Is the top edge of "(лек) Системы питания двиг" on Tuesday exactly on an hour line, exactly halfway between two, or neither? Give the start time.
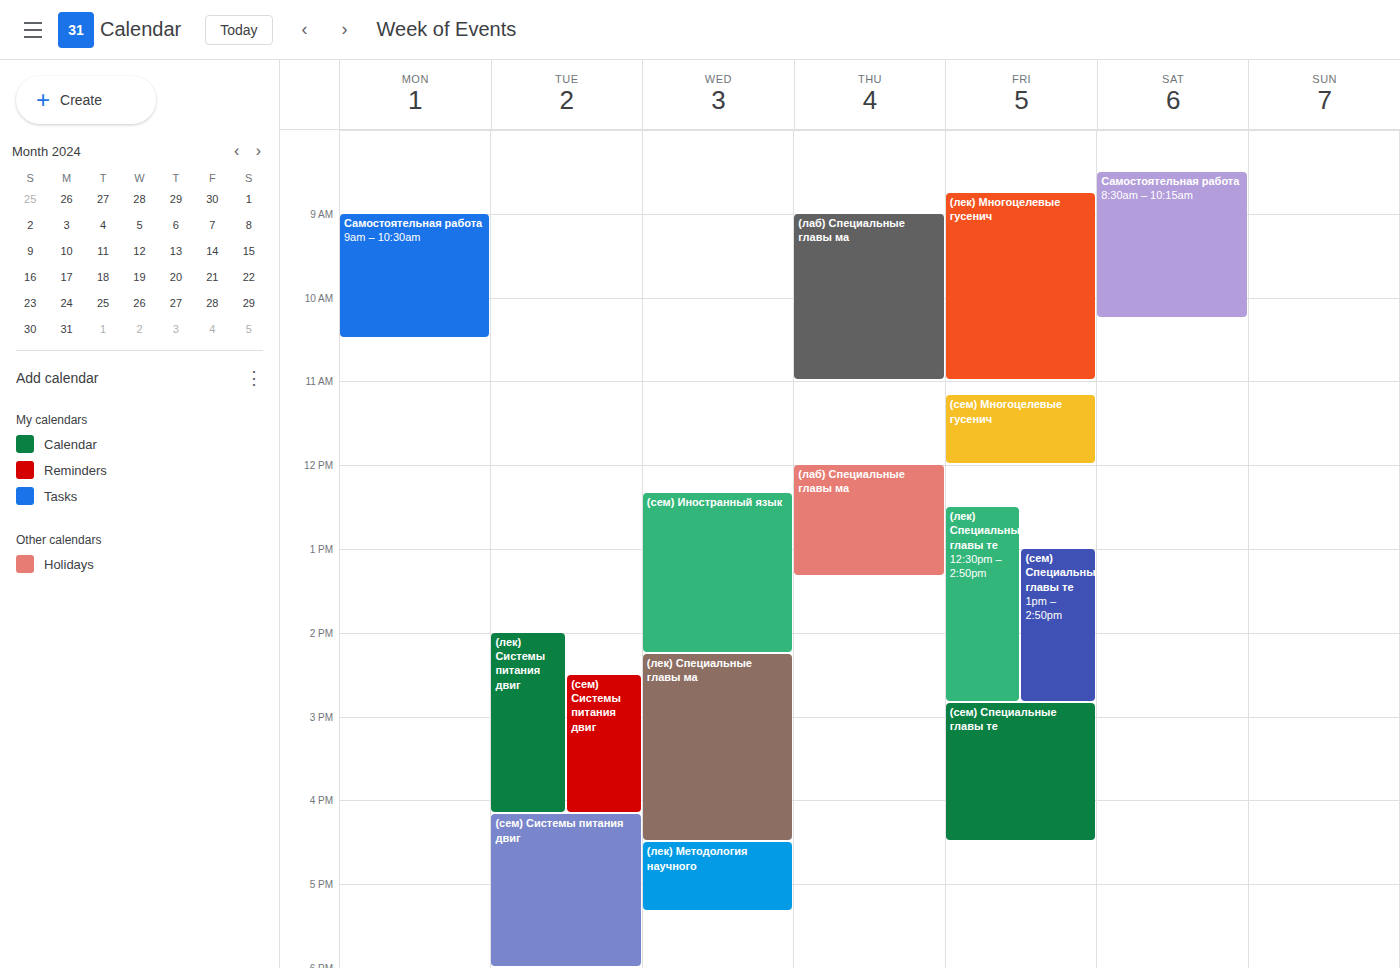
2:00 PM -- exactly on the 2 PM line.